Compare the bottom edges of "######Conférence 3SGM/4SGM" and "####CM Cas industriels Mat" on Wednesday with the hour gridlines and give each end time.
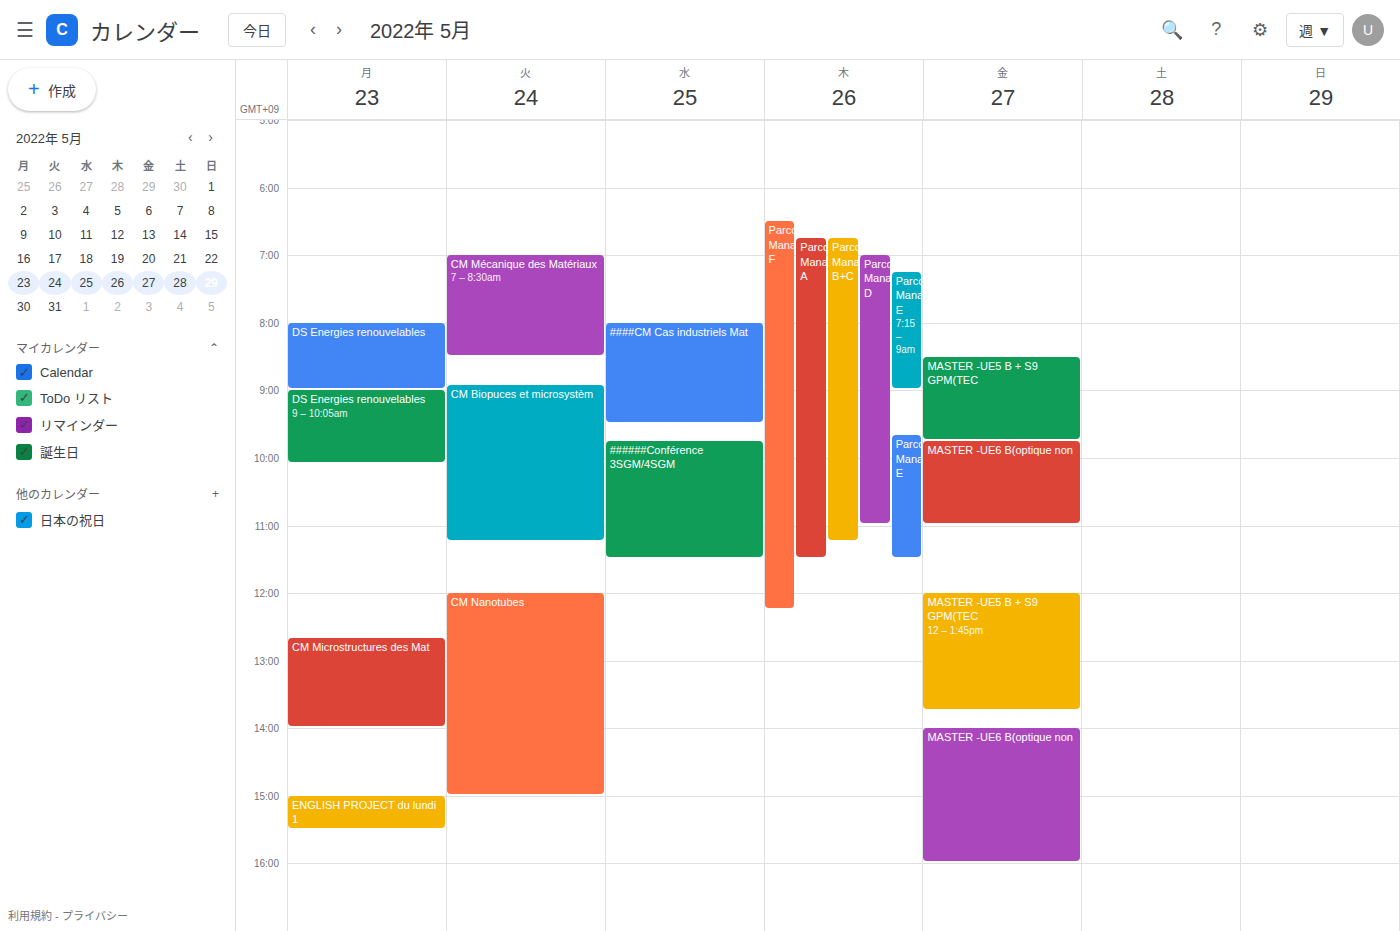
"######Conférence 3SGM/4SGM": 11:30 AM, halfway between the 11 AM and 12 PM lines. "####CM Cas industriels Mat": 9:30 AM, halfway between the 9 AM and 10 AM lines.